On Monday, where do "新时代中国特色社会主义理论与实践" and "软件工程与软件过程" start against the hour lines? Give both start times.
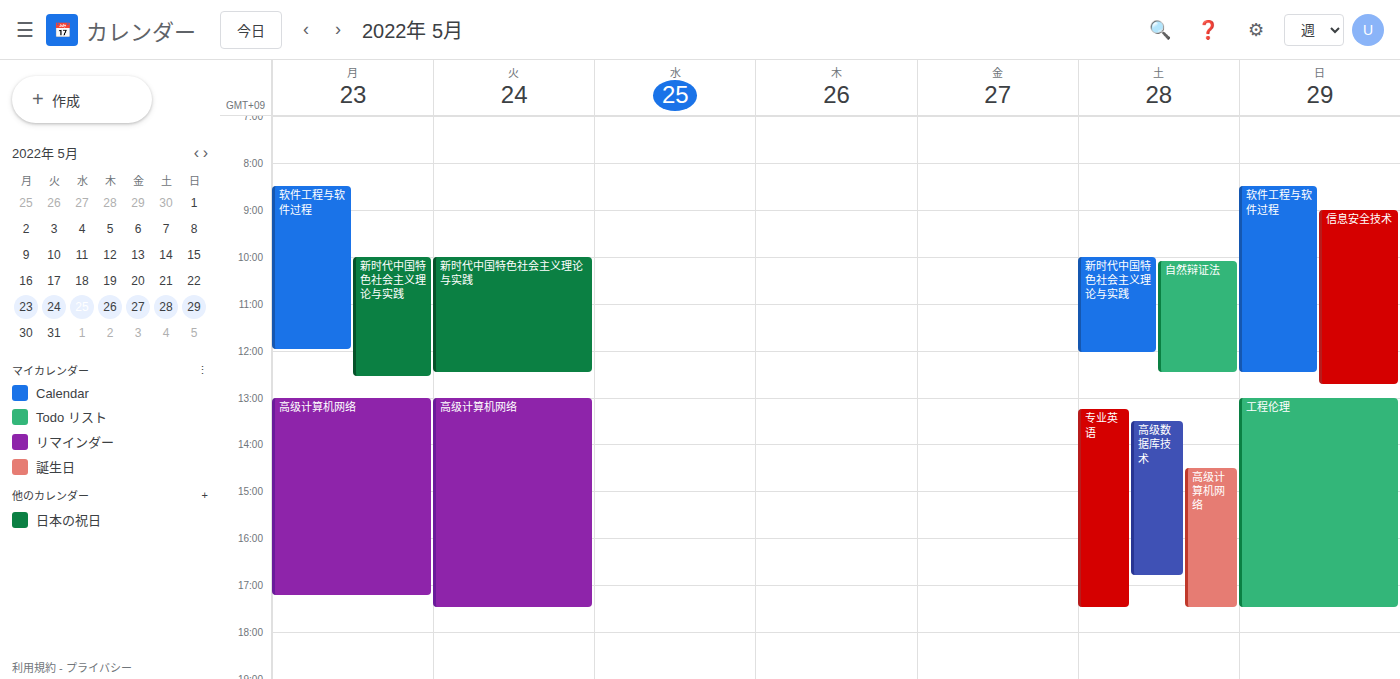
"新时代中国特色社会主义理论与实践": 10:00 AM, exactly on the 10 AM line. "软件工程与软件过程": 8:30 AM, halfway between the 8 AM and 9 AM lines.